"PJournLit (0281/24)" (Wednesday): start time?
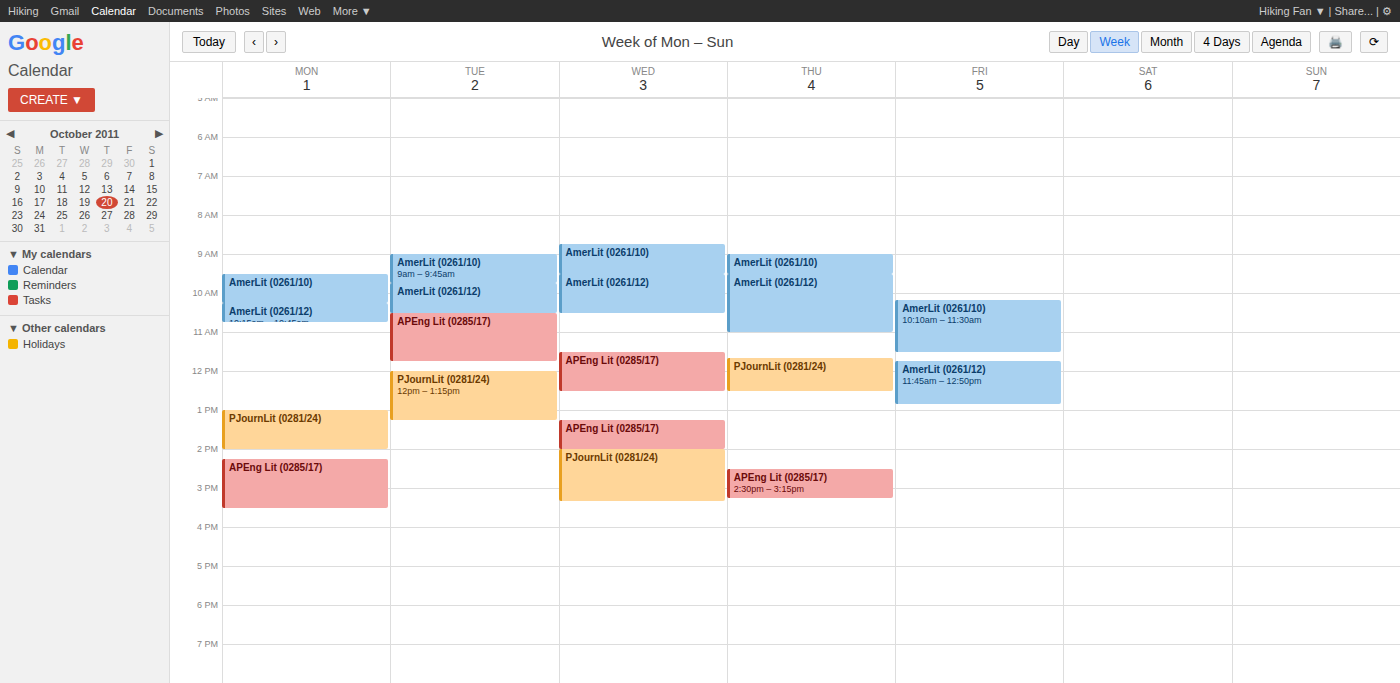
2:00 PM